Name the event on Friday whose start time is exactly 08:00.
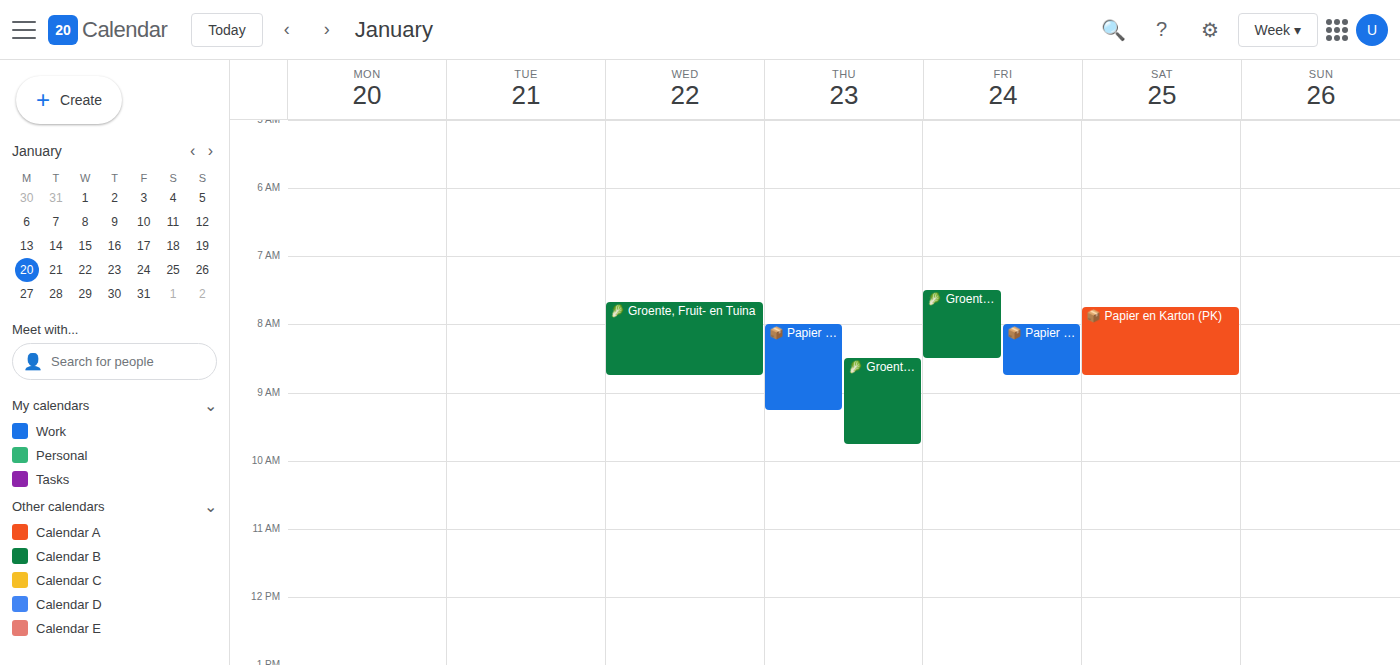
"📦 Papier en Karton (PK)"